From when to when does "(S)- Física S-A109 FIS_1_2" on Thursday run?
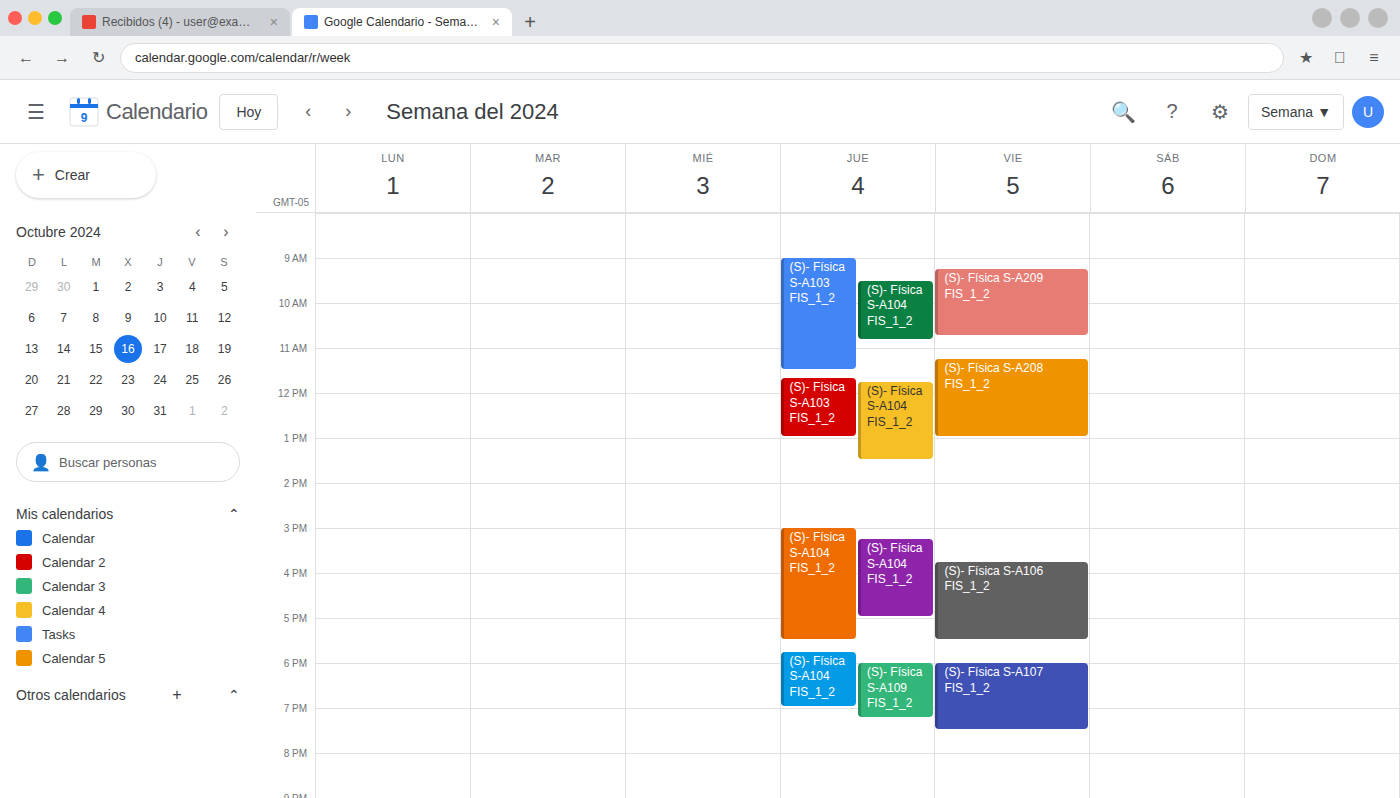
6:00 PM to 7:15 PM